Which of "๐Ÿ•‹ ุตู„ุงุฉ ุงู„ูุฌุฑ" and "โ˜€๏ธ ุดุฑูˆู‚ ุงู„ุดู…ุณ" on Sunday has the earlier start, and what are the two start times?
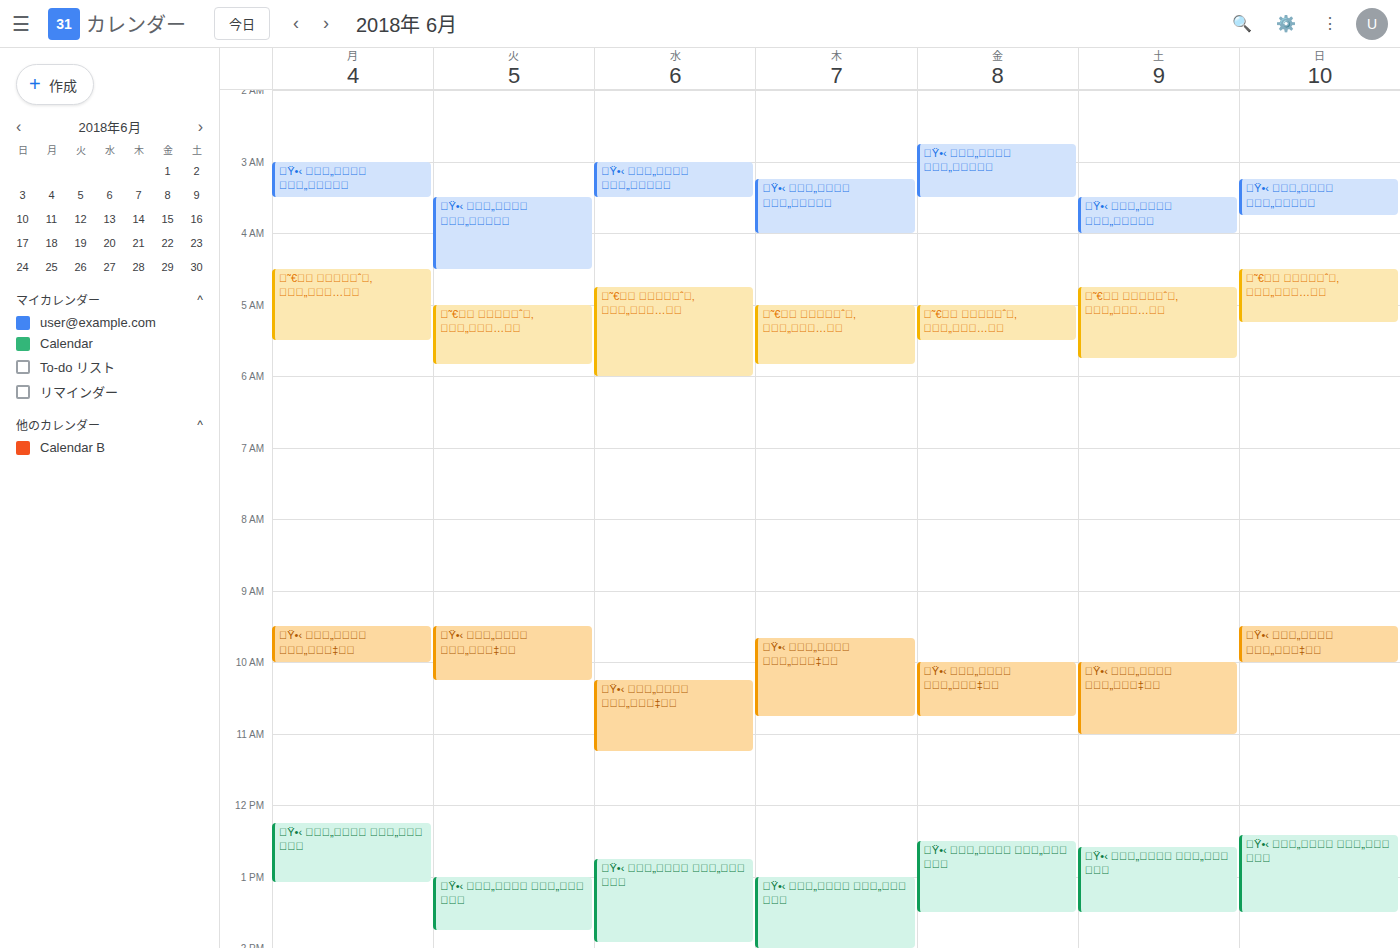
"๐Ÿ•‹ ุตู„ุงุฉ ุงู„ูุฌุฑ" 3:15 AM; "โ˜€๏ธ ุดุฑูˆู‚ ุงู„ุดู…ุณ" 4:30 AM.